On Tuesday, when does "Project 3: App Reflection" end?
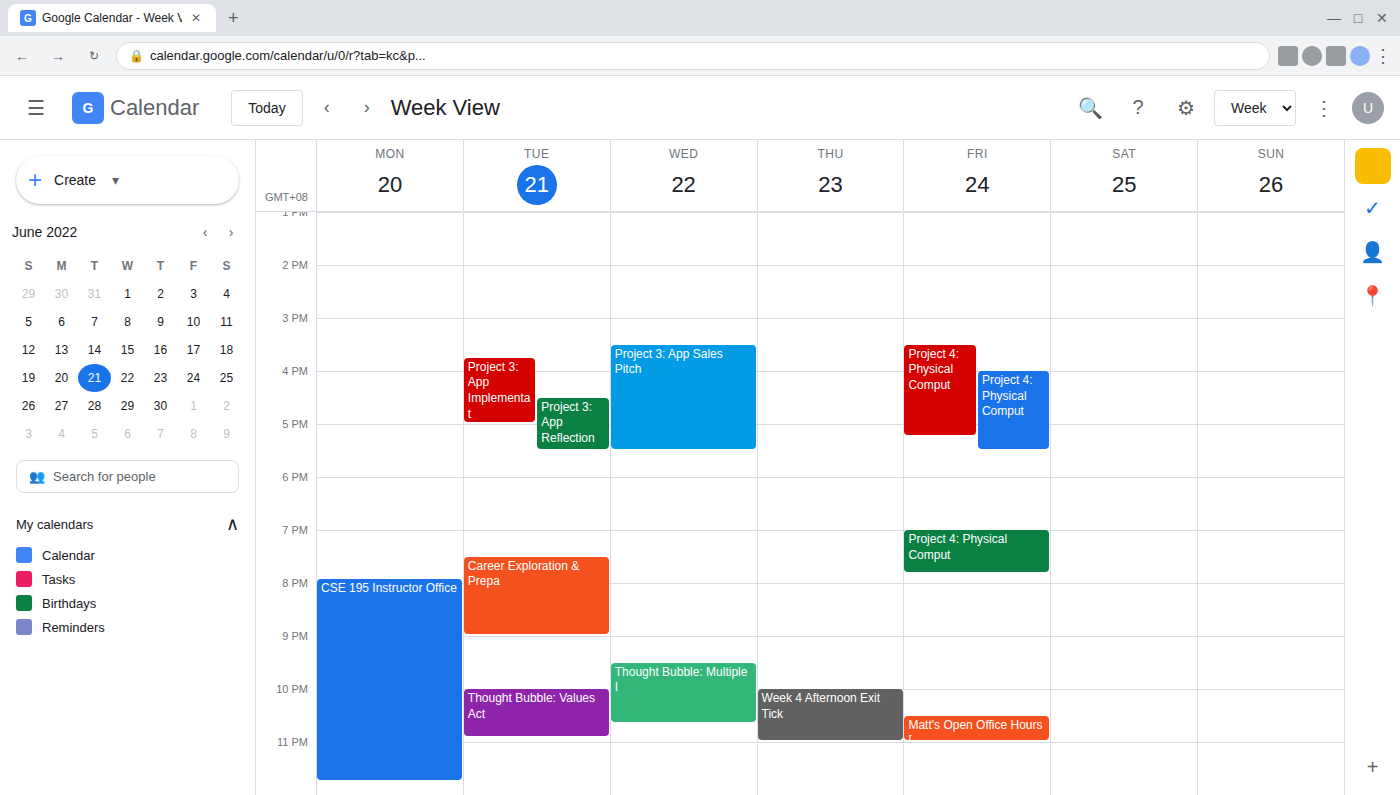
5:30 PM